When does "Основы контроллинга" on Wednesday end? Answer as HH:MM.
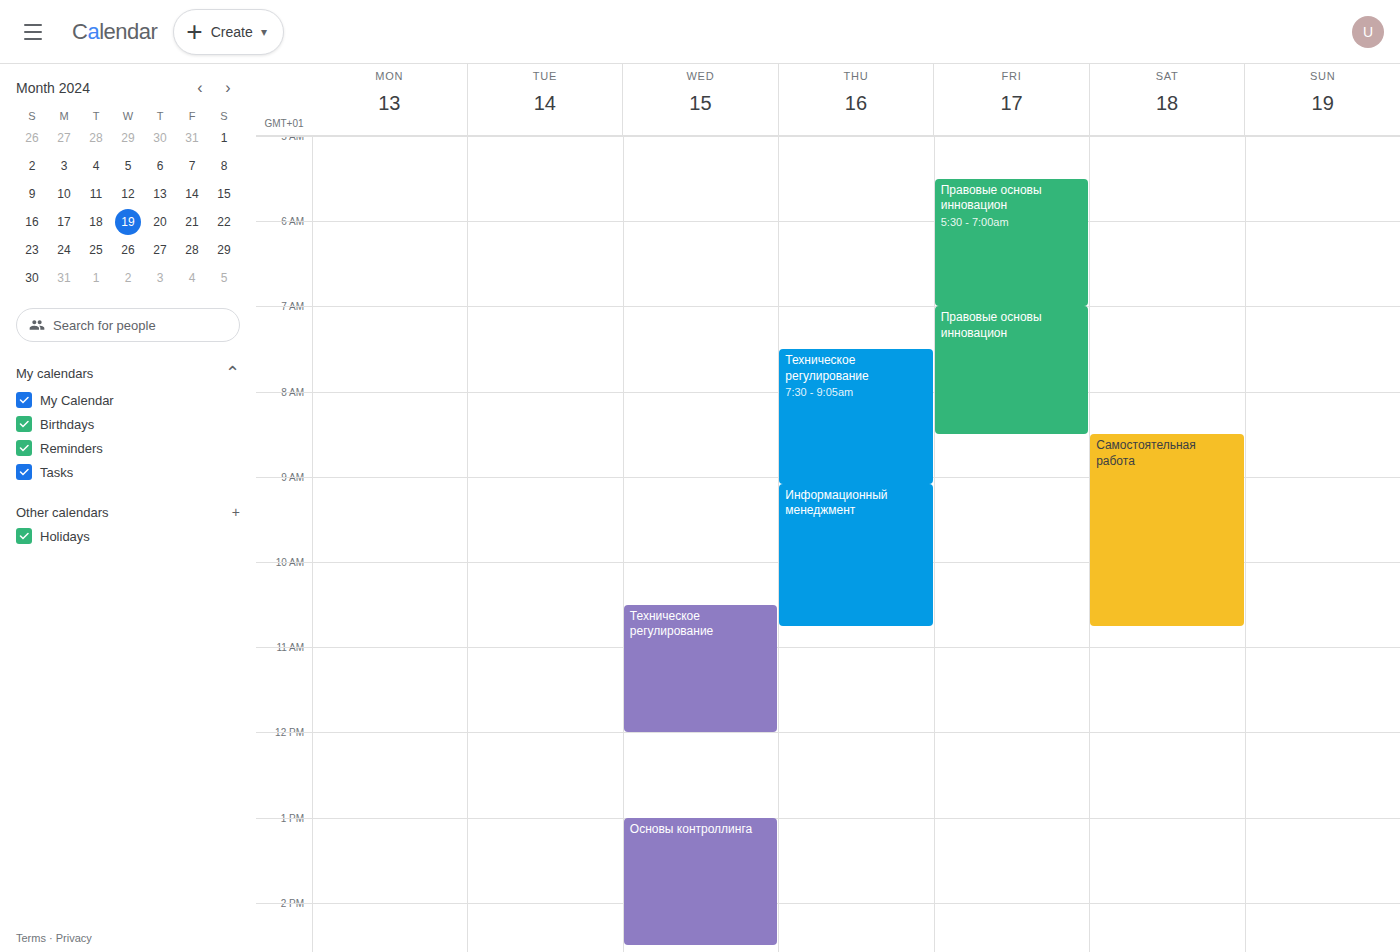
14:30